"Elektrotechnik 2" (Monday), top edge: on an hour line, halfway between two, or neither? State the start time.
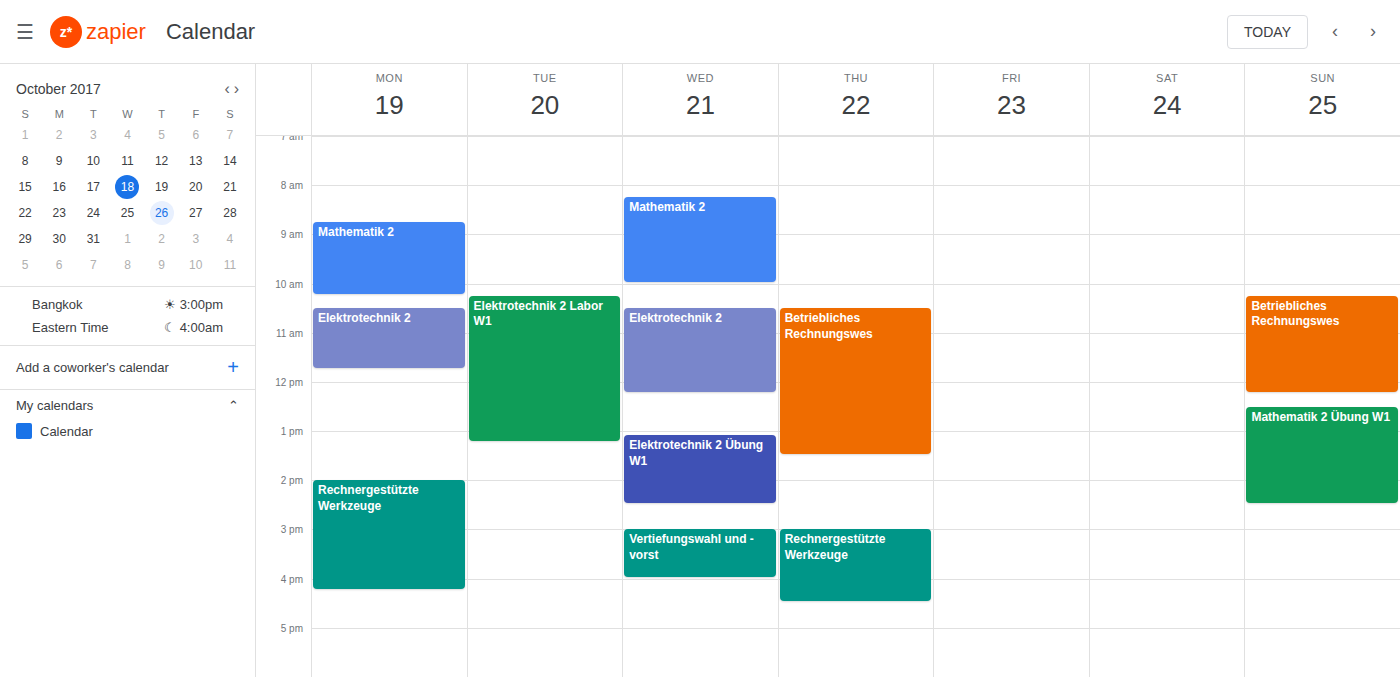
10:30 AM -- halfway between the 10 AM and 11 AM lines.